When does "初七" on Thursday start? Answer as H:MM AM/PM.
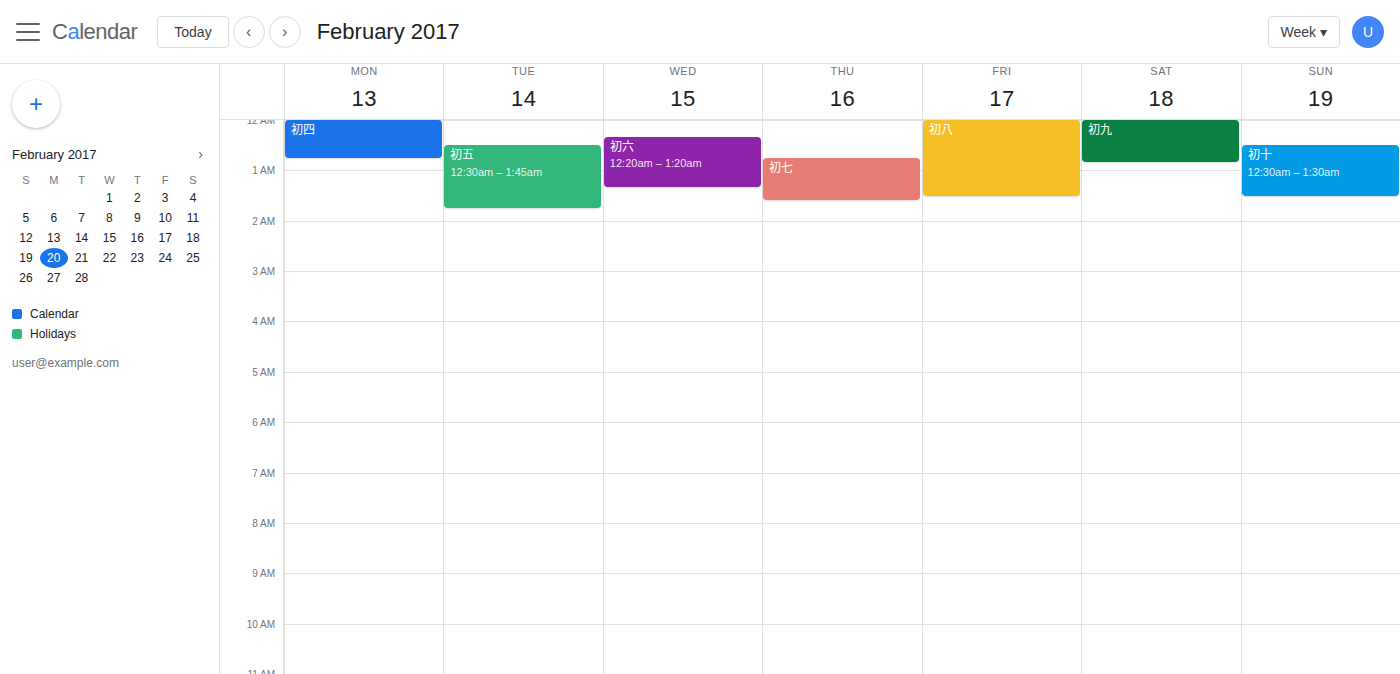
12:45 AM